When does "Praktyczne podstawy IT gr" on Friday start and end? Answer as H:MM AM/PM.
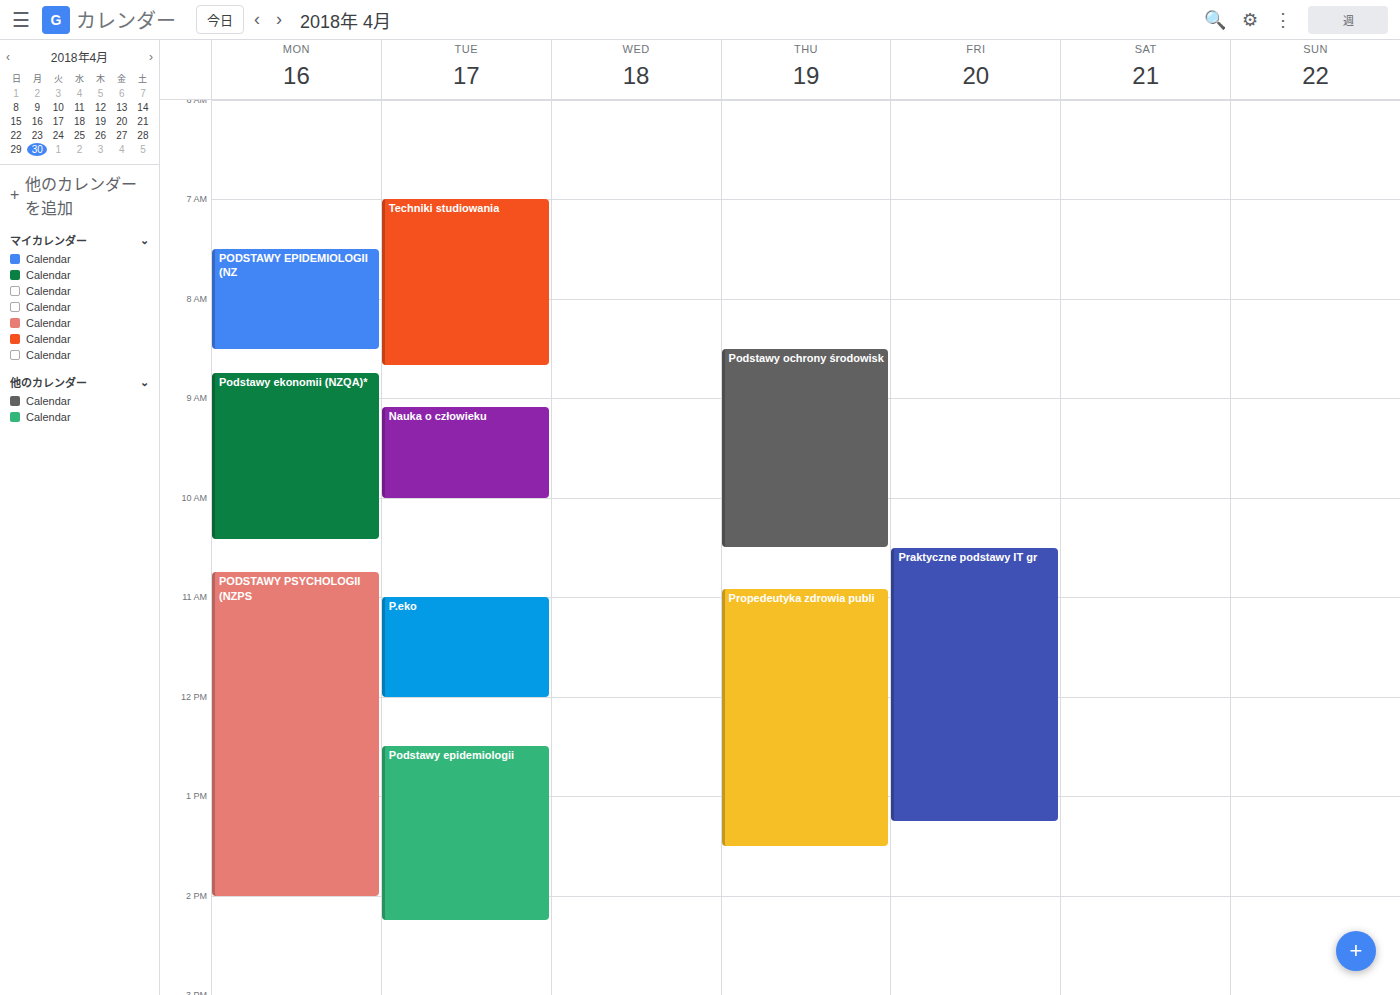
10:30 AM to 1:15 PM